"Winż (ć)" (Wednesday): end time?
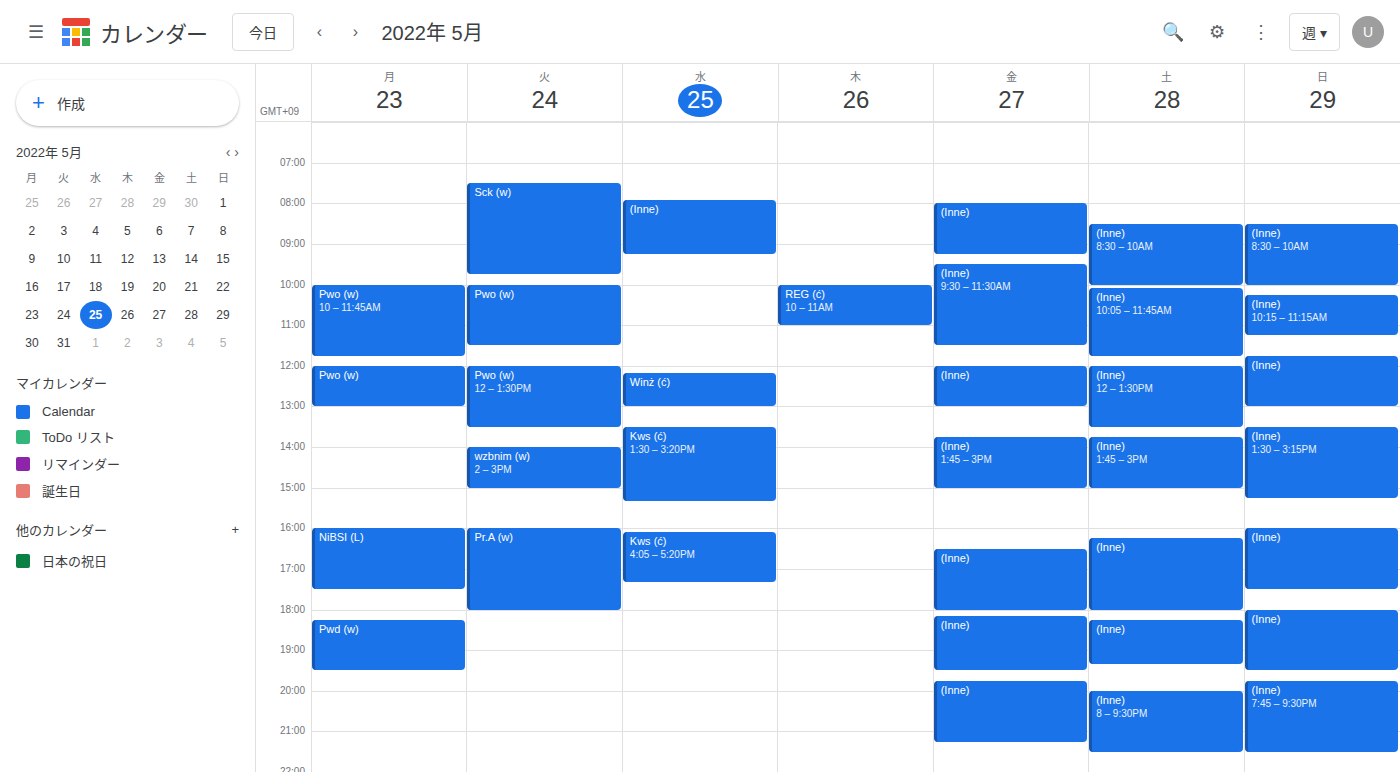
1:00 PM